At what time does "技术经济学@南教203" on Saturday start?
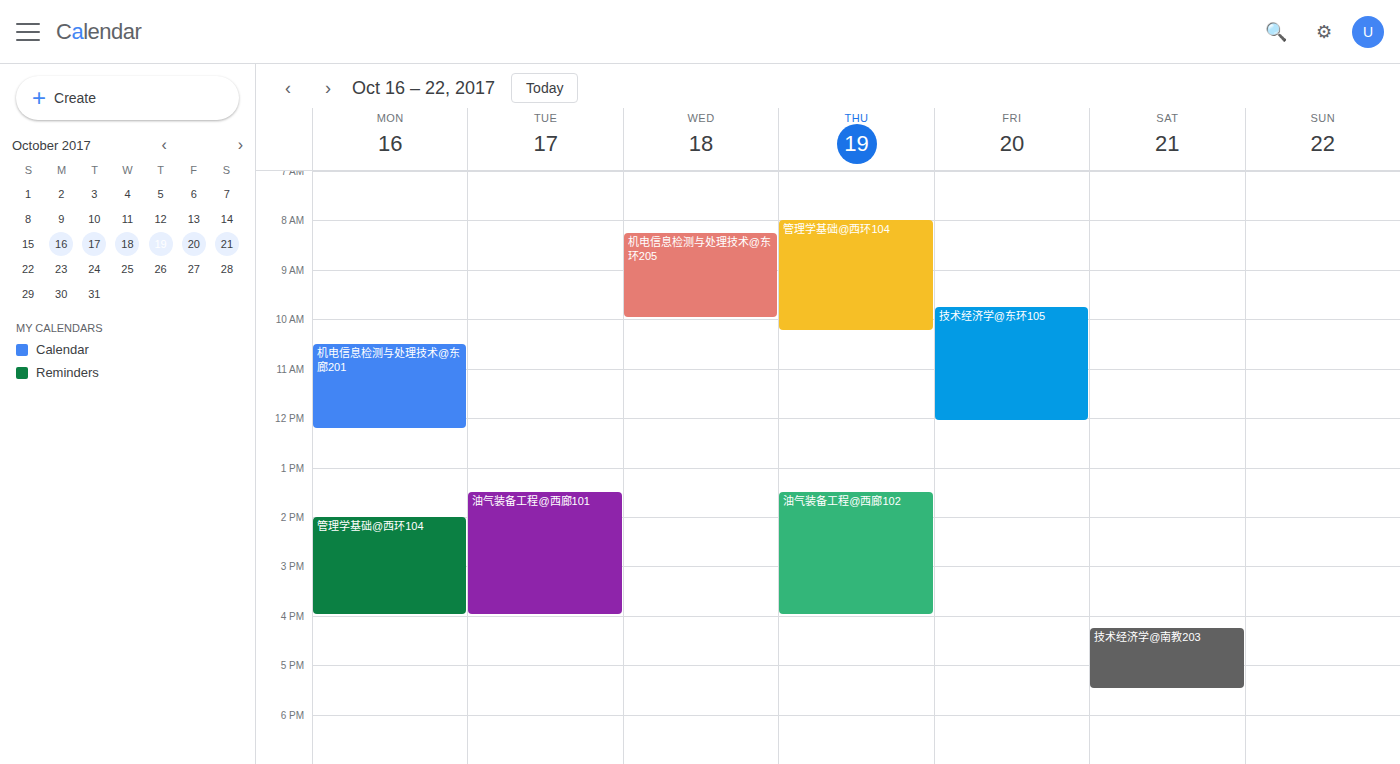
4:15 PM